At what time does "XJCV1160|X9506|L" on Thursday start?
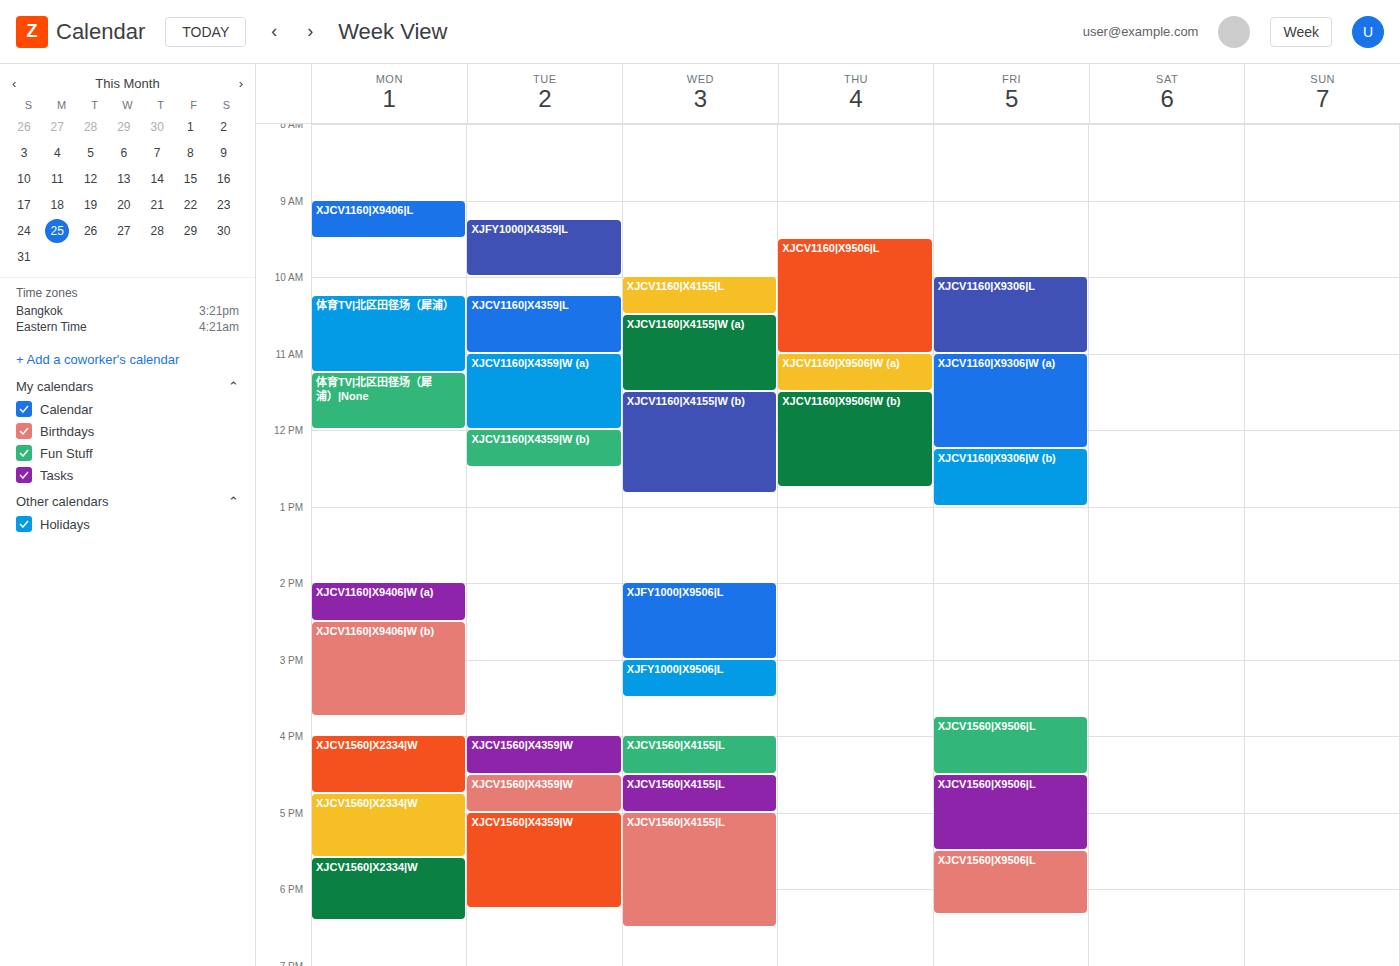
9:30 AM